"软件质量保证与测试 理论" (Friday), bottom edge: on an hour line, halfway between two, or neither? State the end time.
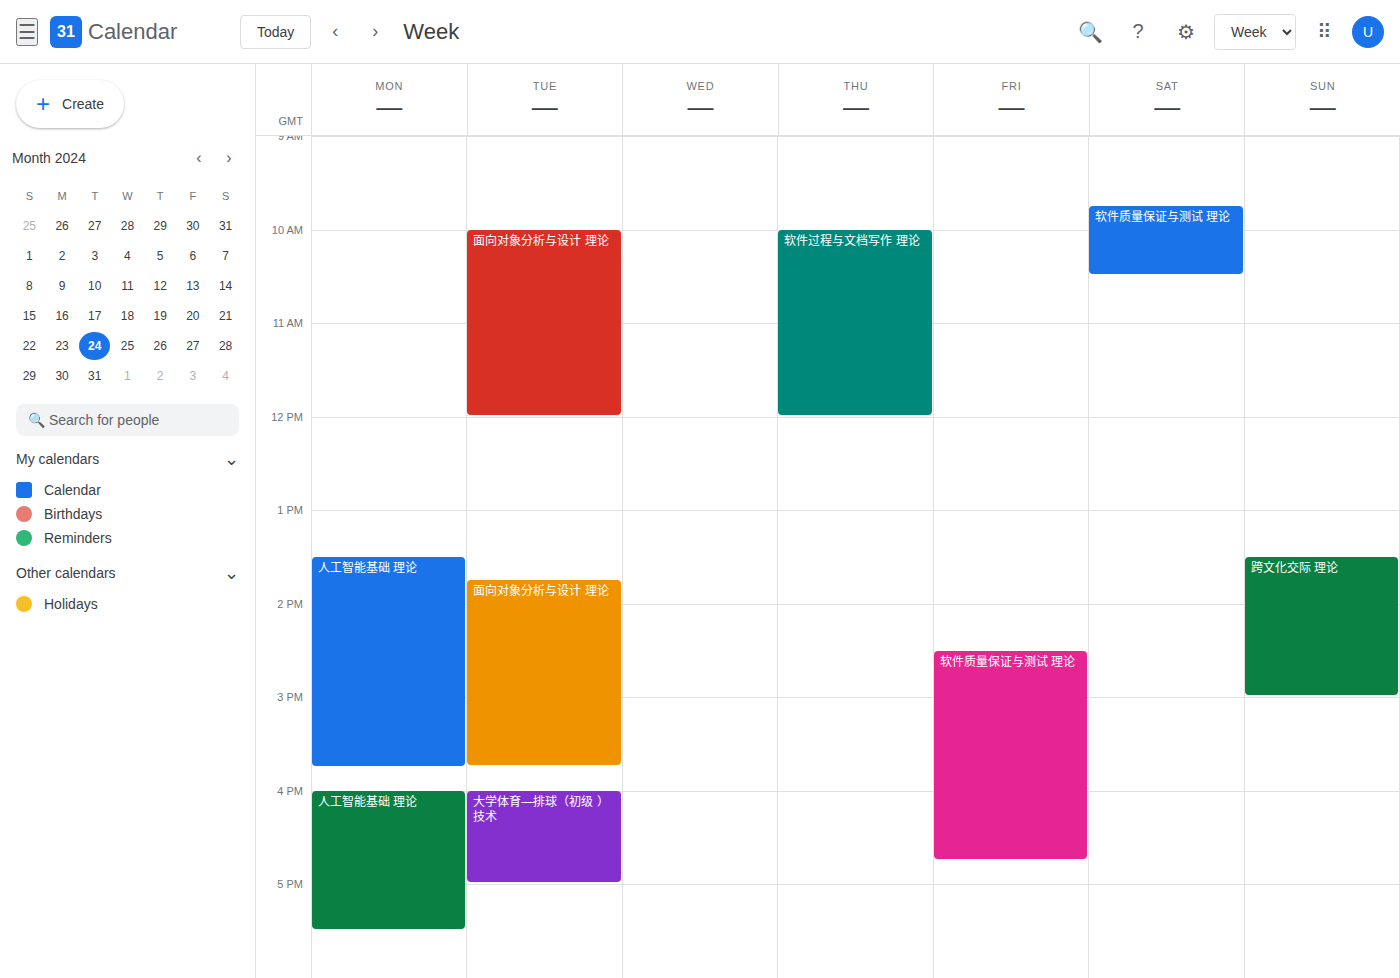
16:45 -- neither: three quarters of the way from the 16:00 line to the 17:00 line.